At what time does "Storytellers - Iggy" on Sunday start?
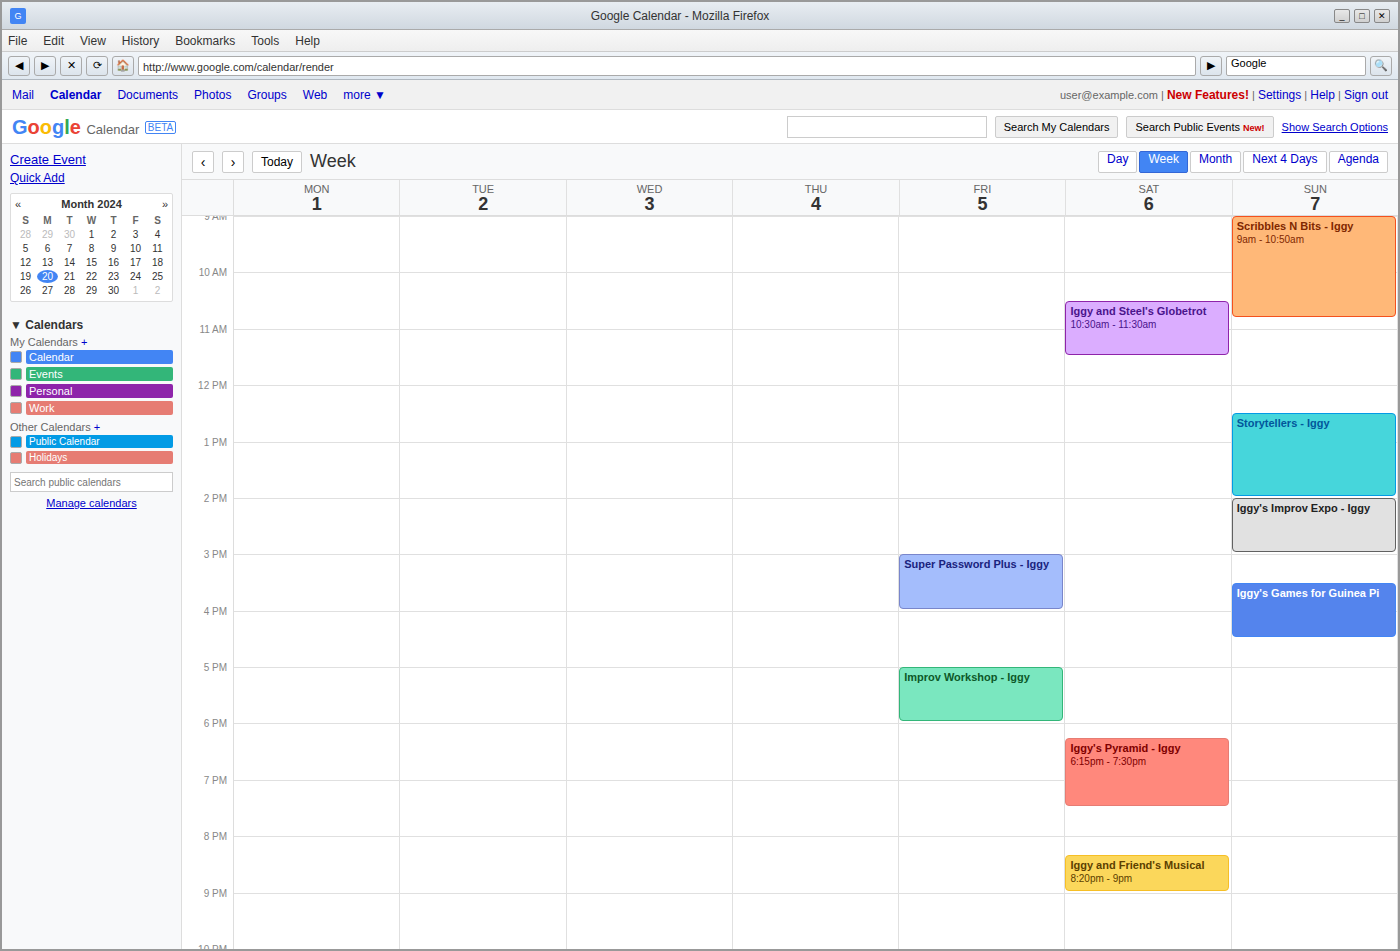
12:30 PM